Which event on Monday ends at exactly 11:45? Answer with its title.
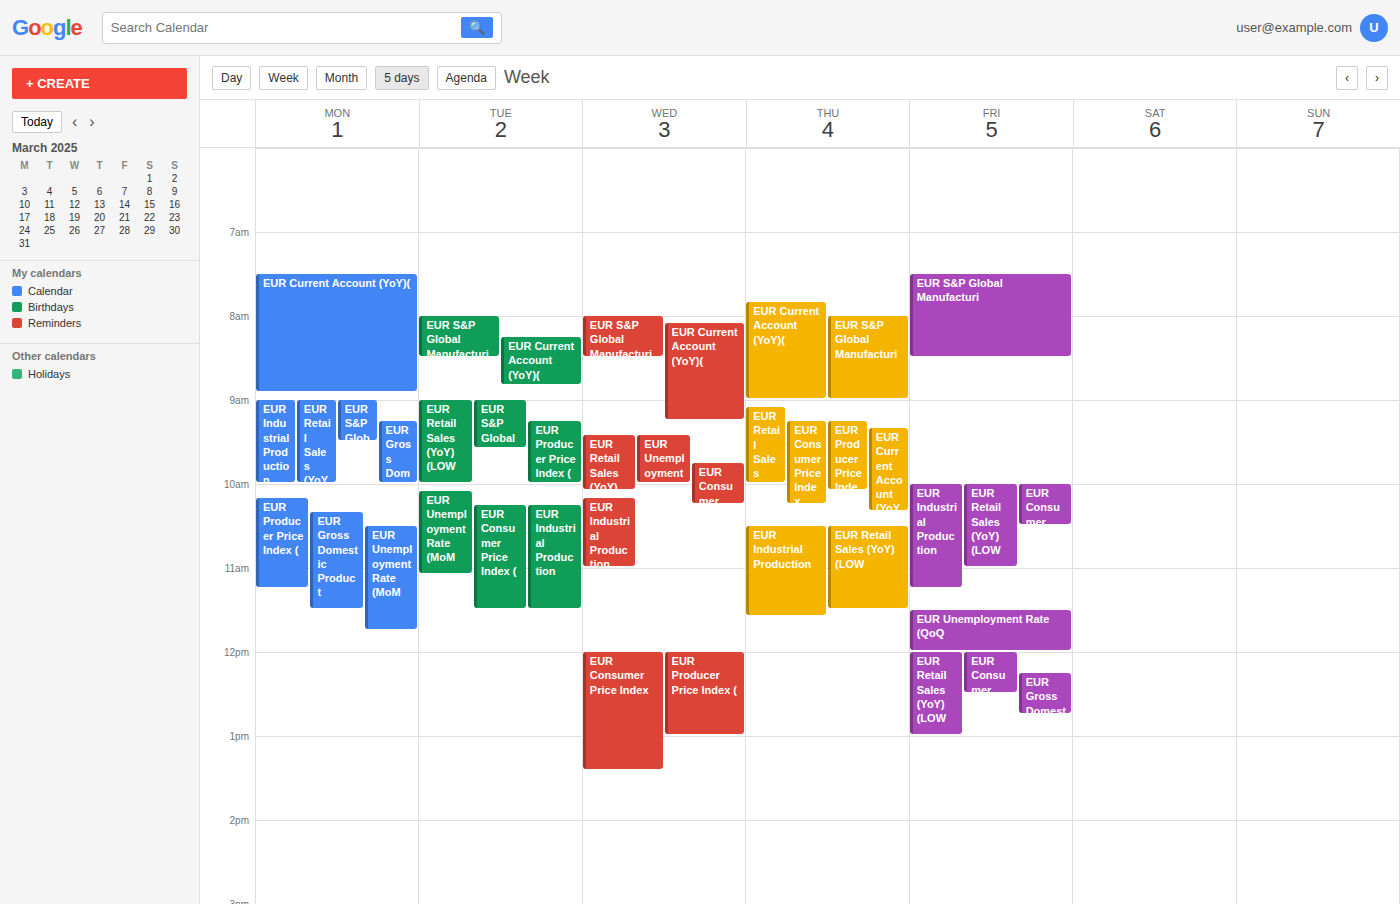
"EUR Unemployment Rate (MoM"